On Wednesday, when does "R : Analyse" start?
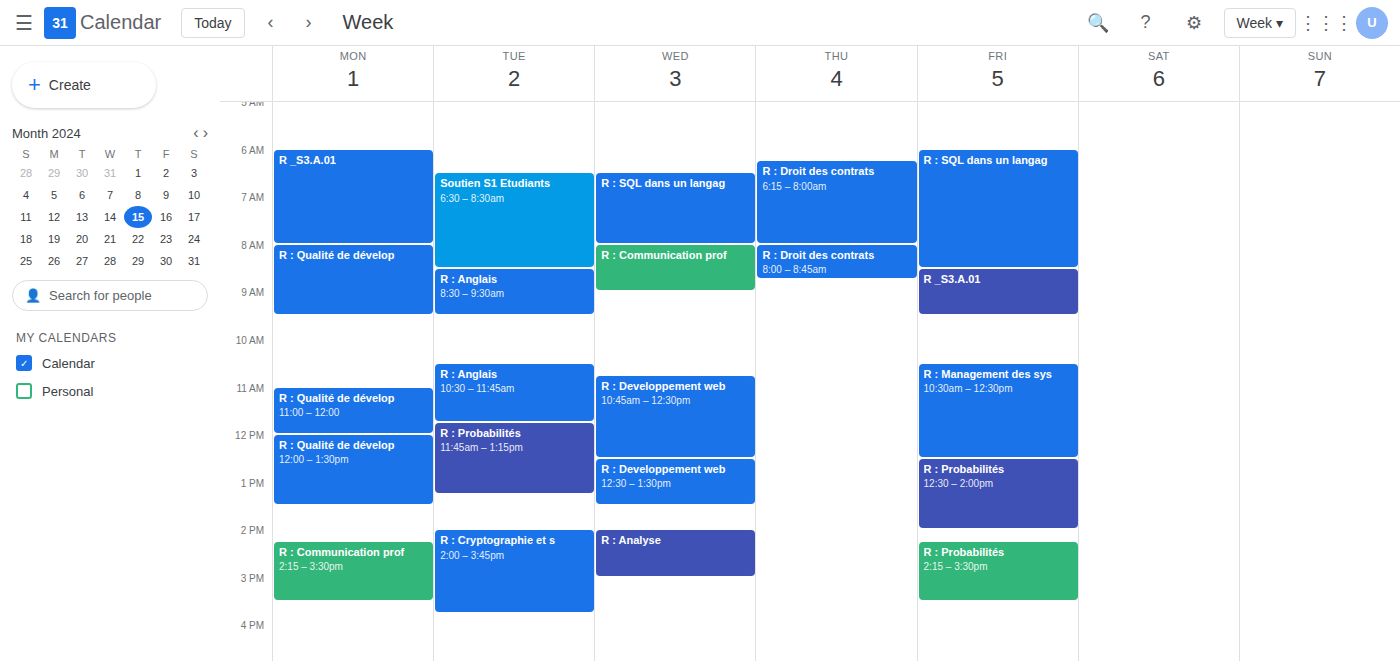
2:00 PM